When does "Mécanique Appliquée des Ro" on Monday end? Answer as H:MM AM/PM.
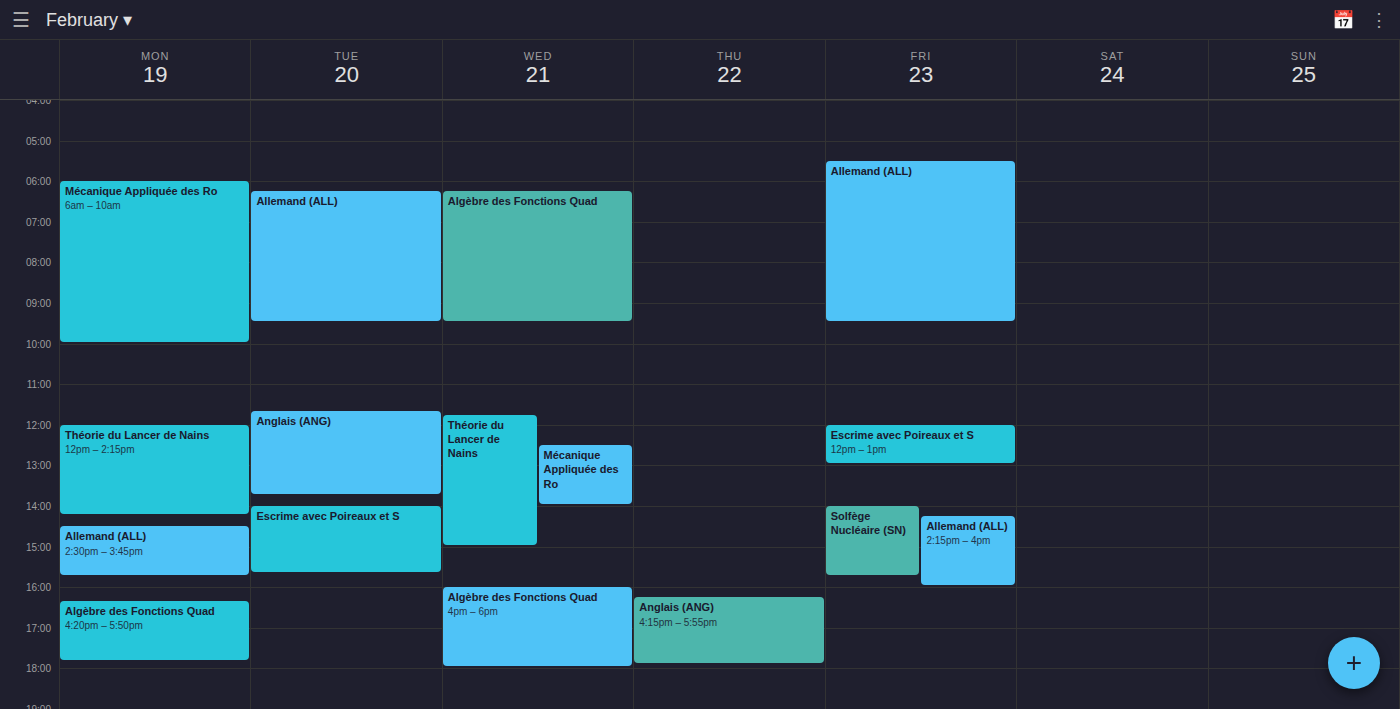
10:00 AM